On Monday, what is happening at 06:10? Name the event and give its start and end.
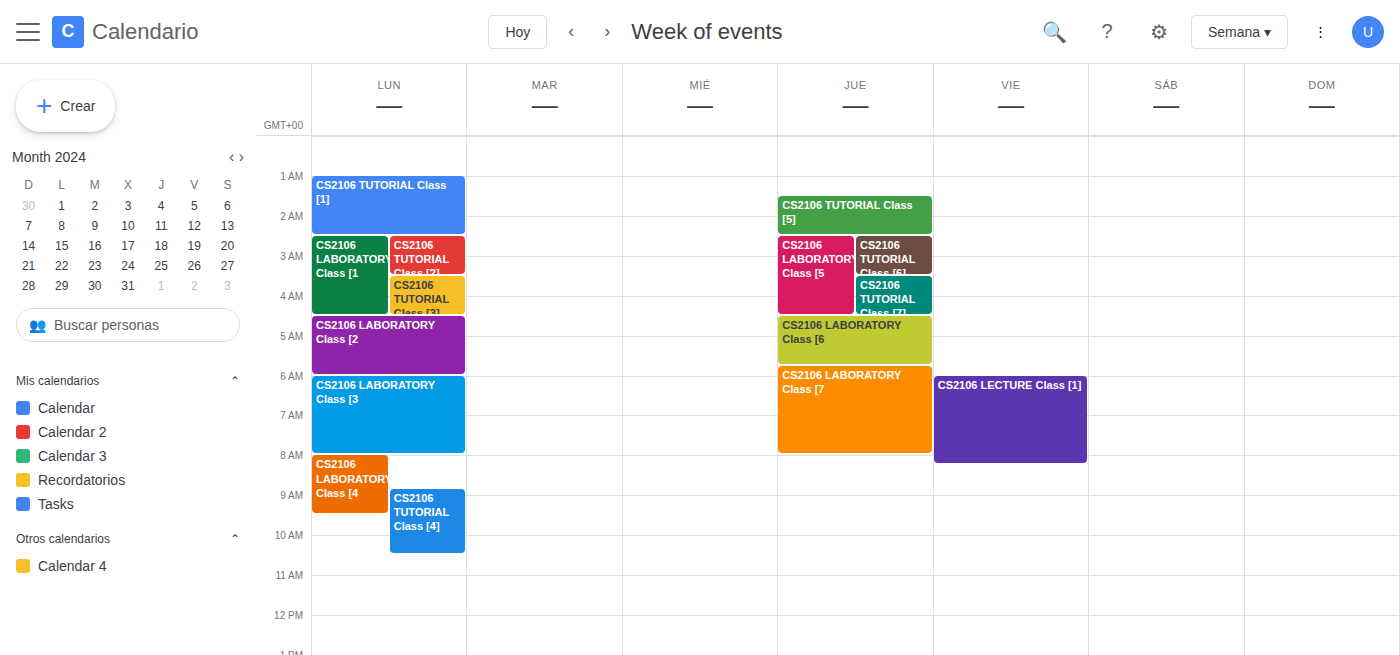
"CS2106 LABORATORY Class [3", 06:00 to 08:00